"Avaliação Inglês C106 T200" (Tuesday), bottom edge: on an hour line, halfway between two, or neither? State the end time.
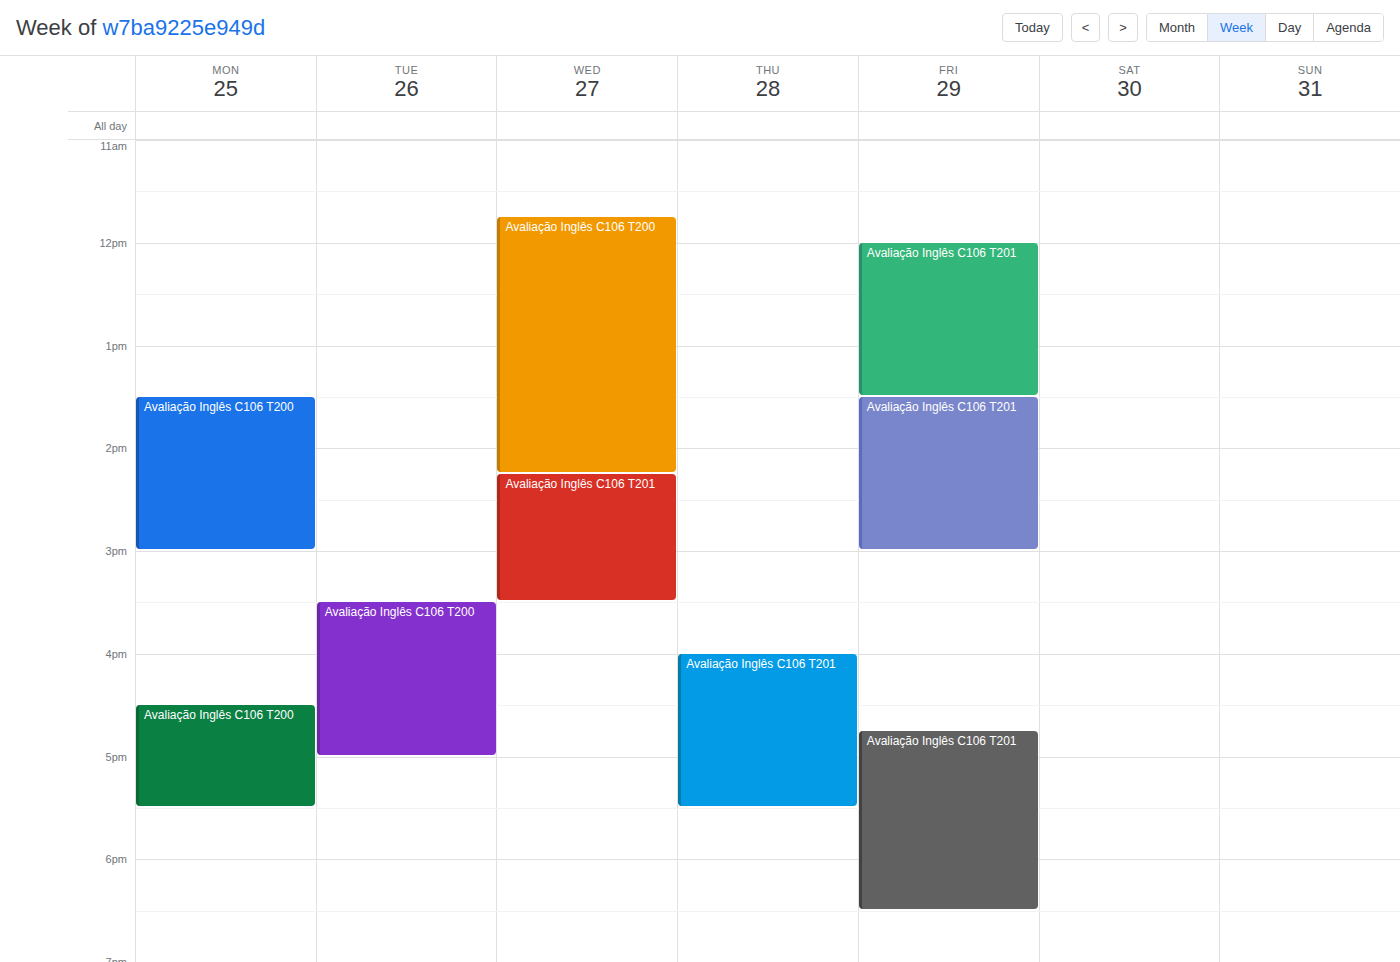
17:00 -- exactly on the 17:00 line.